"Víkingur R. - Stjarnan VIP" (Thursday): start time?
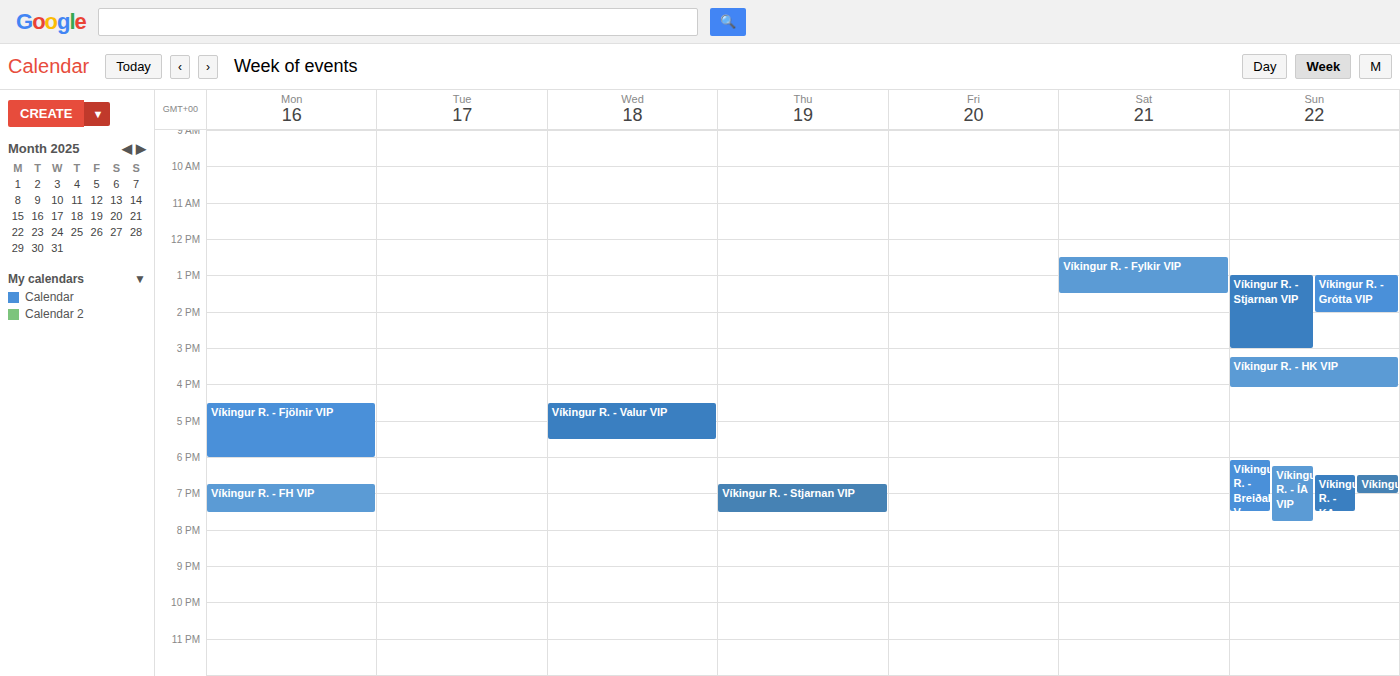
6:45 PM